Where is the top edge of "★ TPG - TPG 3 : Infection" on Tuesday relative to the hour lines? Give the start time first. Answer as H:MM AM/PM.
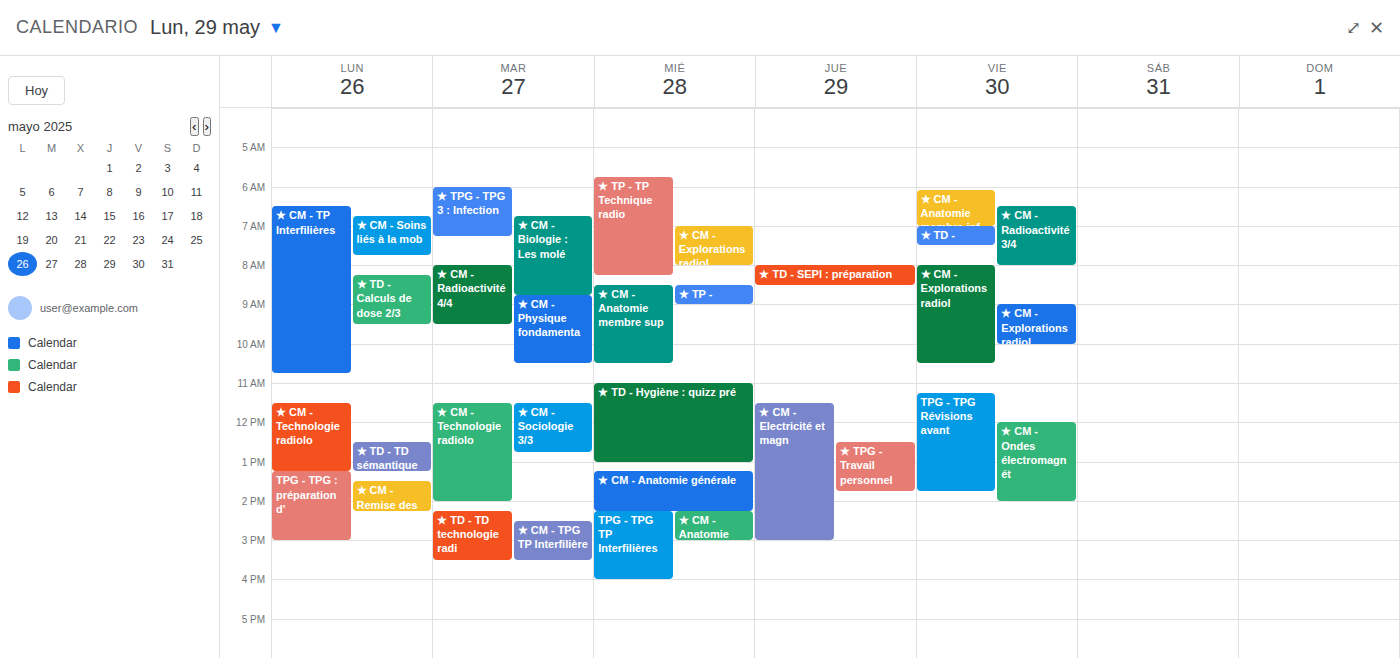
6:00 AM -- exactly on the 6 AM line.